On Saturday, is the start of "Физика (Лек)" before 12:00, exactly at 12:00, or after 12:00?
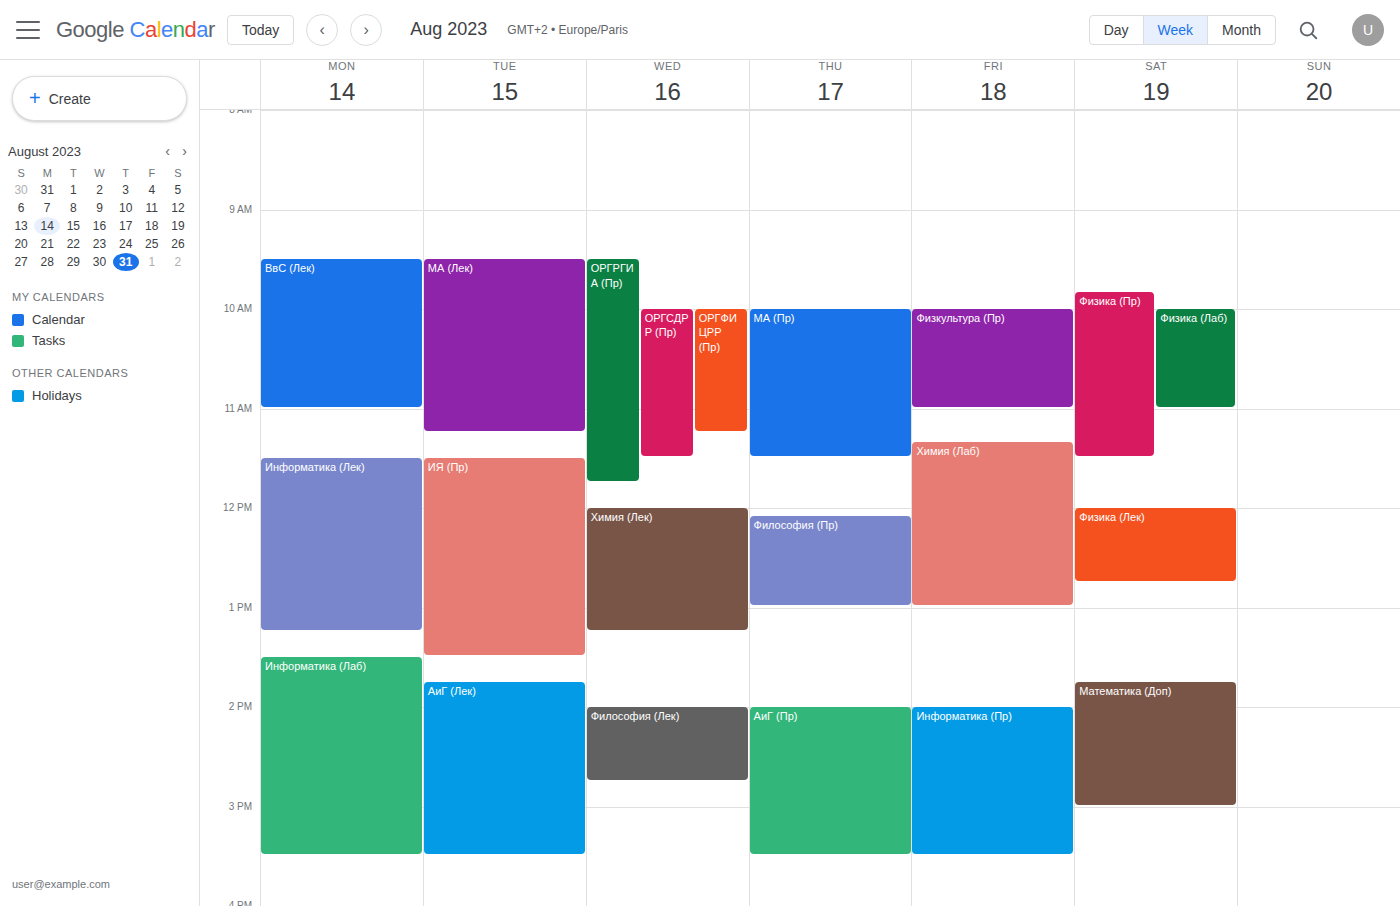
12:00 -- exactly at 12:00, on the 12:00 line.